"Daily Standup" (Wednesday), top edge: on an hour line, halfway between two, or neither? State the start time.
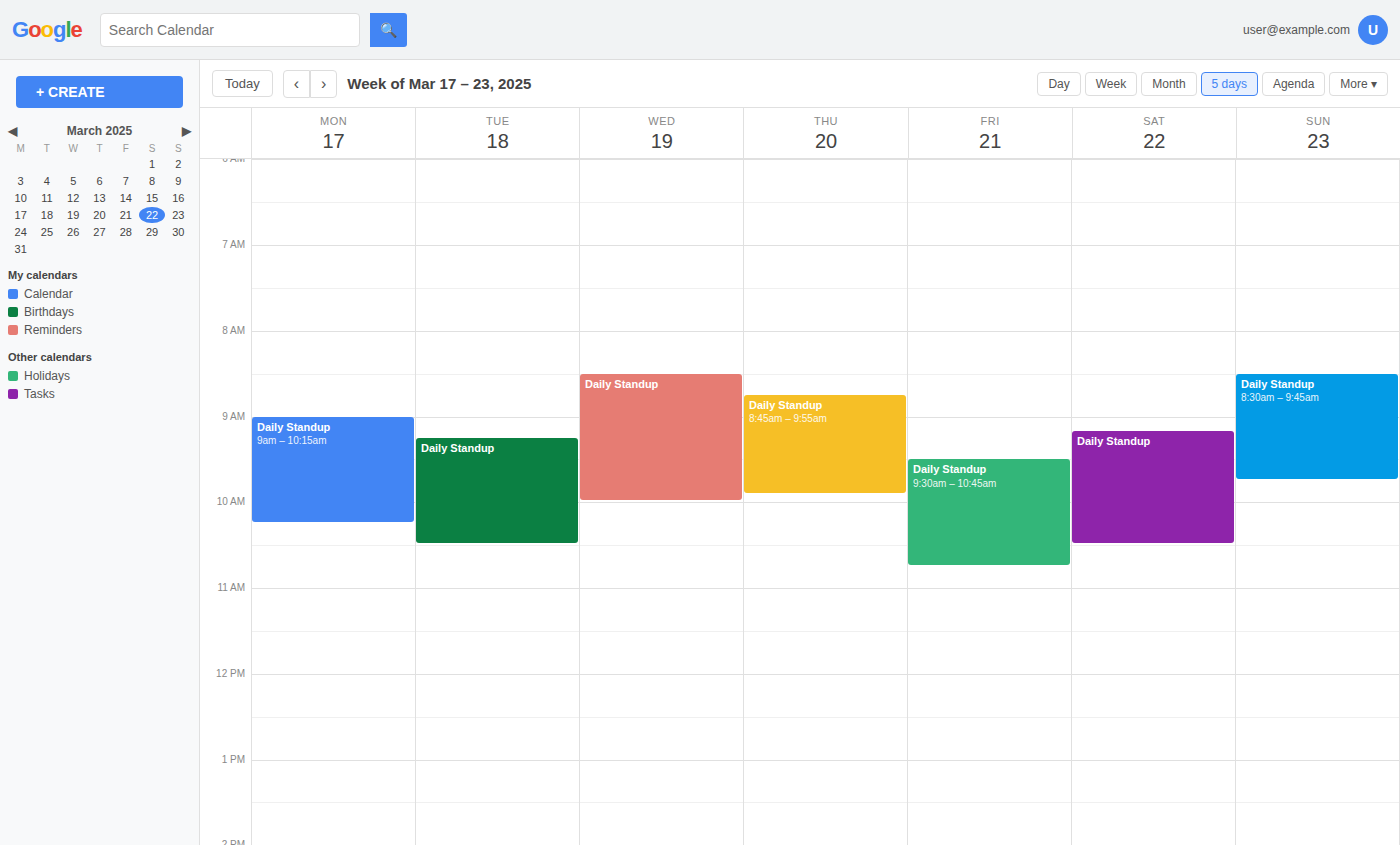
8:30 AM -- halfway between the 8 AM and 9 AM lines.